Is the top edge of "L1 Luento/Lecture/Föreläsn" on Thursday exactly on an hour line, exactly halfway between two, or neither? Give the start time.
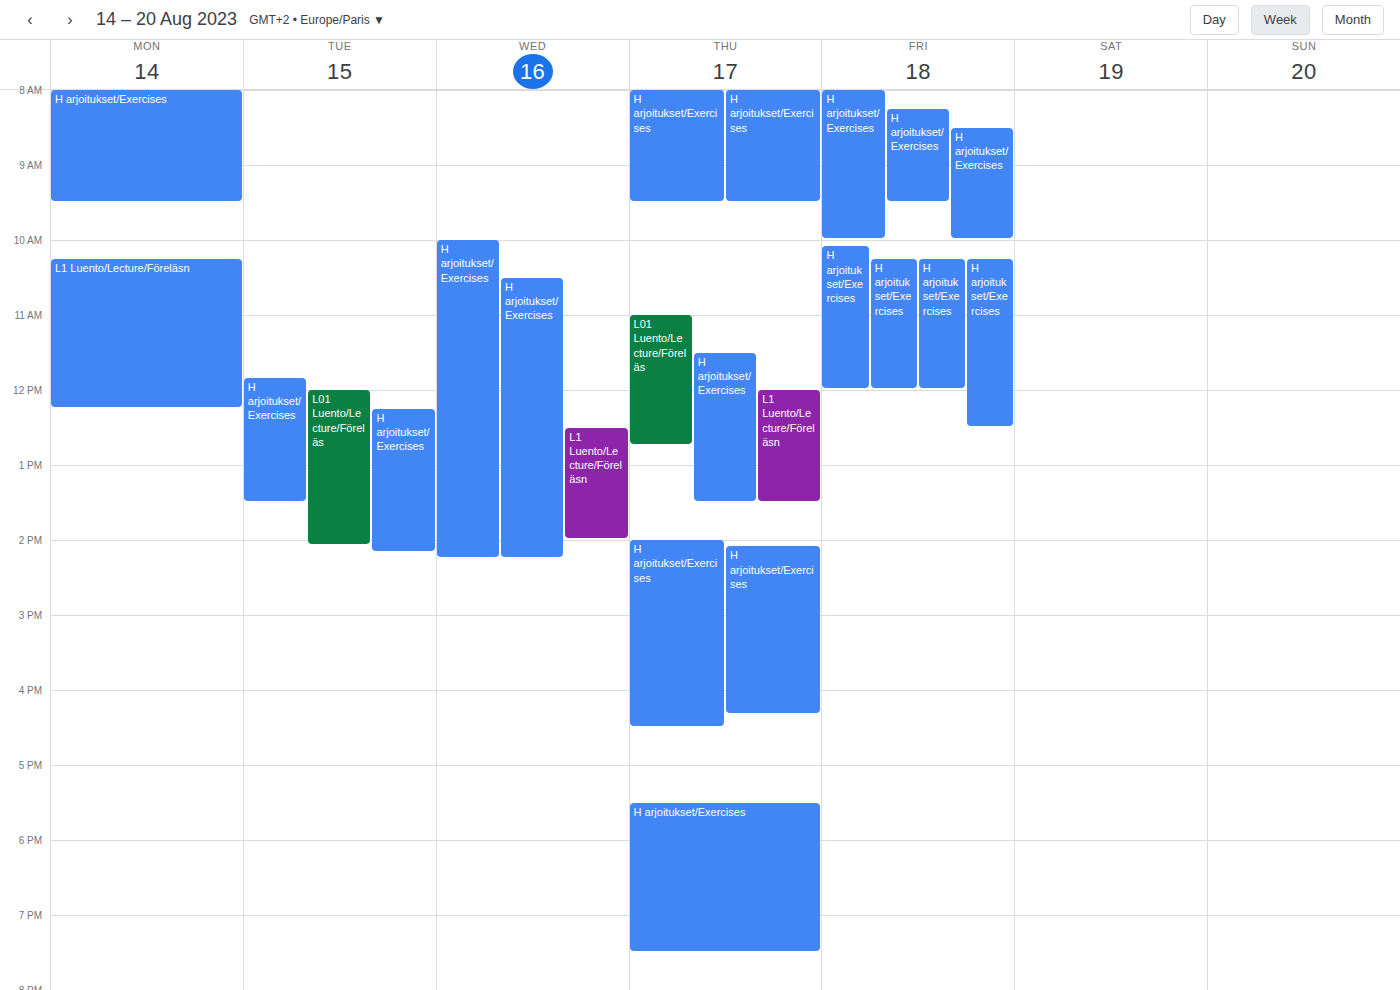
12:00 -- exactly on the 12:00 line.